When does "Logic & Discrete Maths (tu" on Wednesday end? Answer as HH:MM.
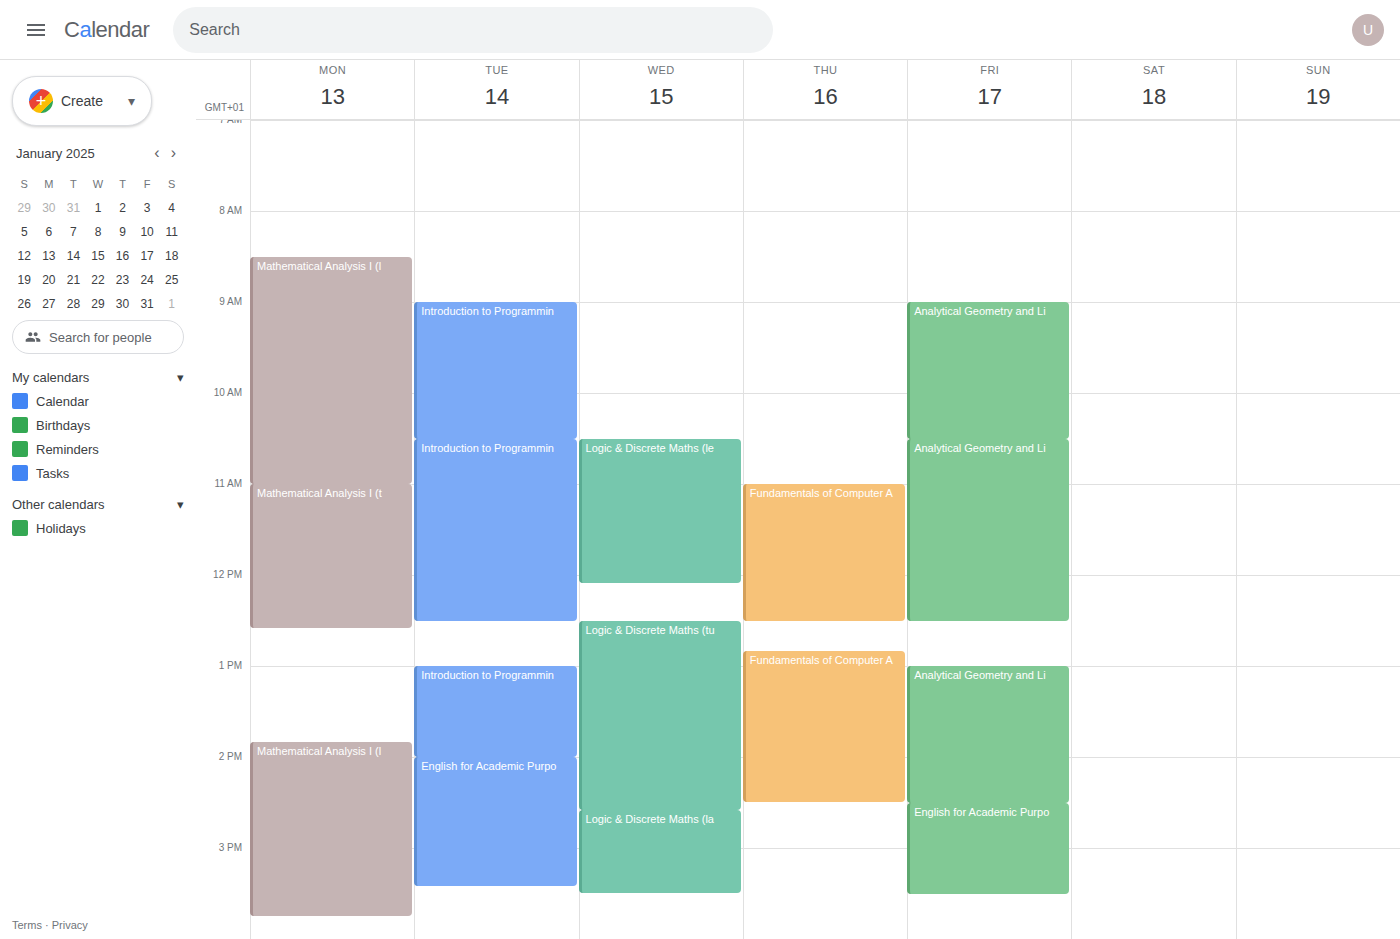
14:35